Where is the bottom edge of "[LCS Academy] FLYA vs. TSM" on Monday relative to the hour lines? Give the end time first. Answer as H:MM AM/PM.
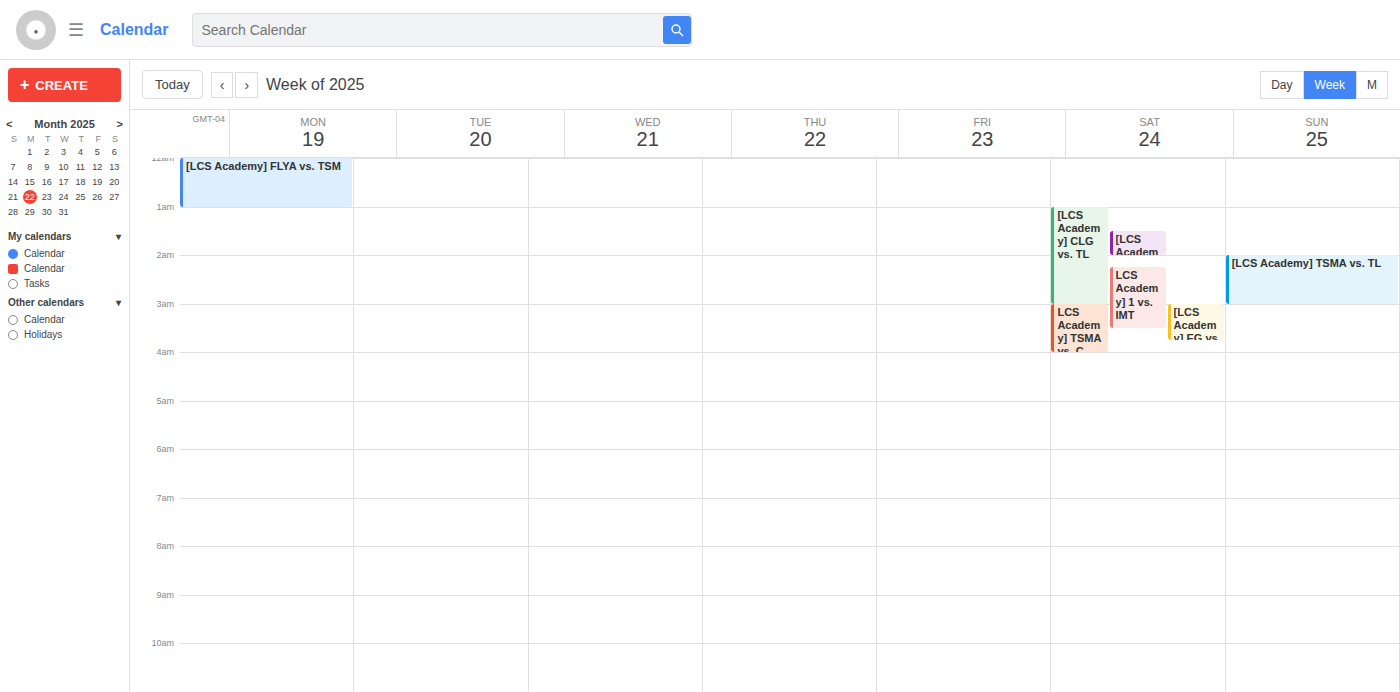
1:00 AM -- exactly on the 1 AM line.